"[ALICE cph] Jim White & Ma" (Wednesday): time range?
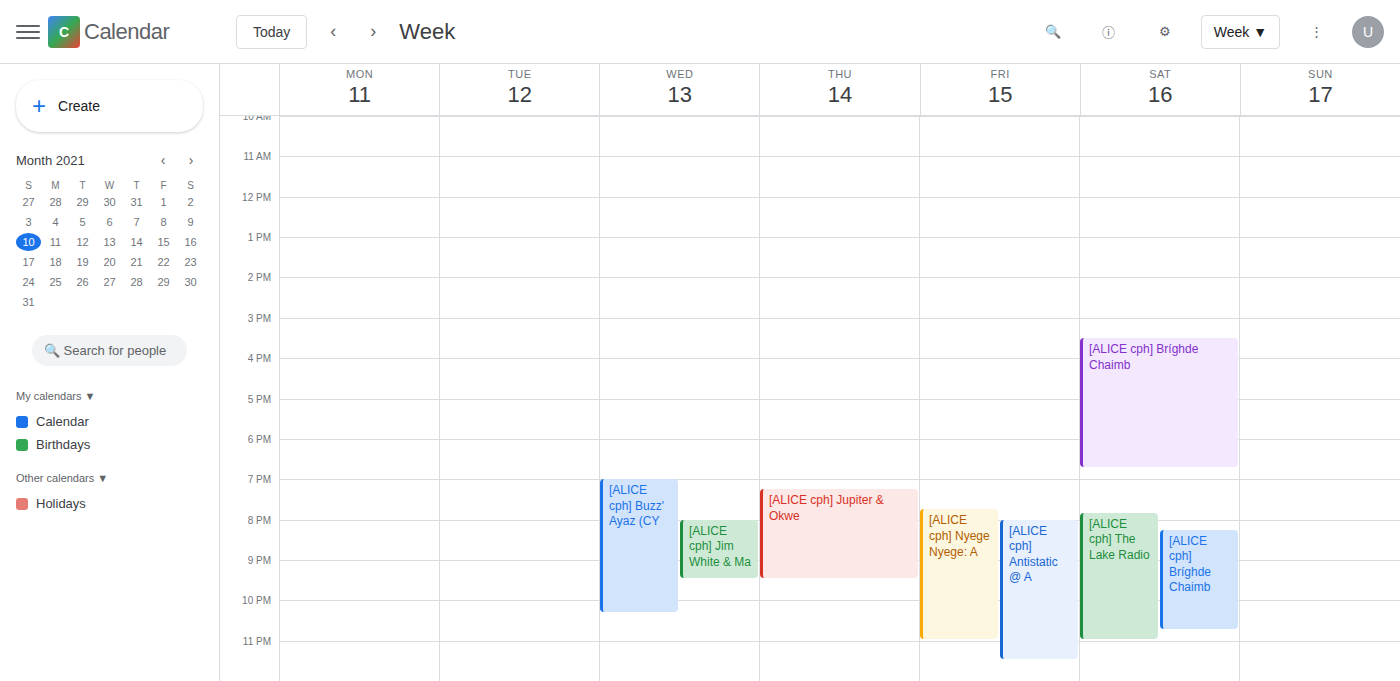
8:00 PM to 9:30 PM